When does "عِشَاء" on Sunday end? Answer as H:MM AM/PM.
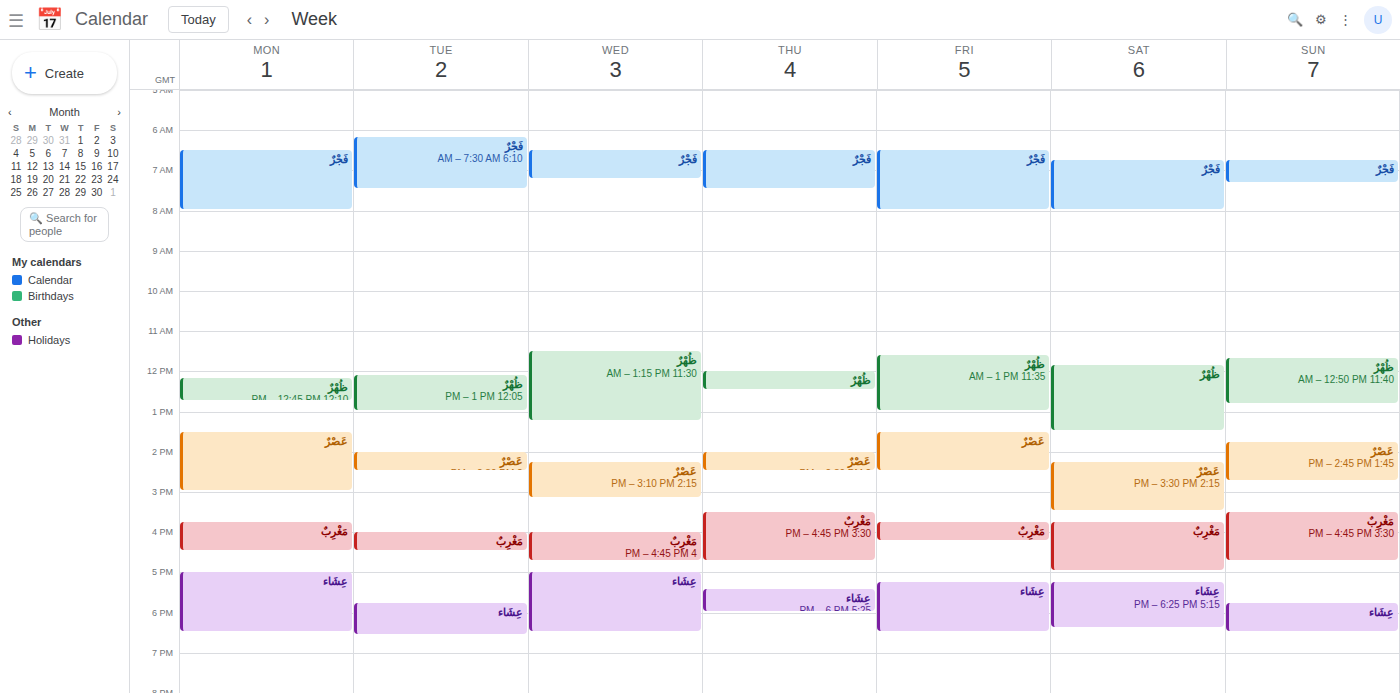
6:30 PM